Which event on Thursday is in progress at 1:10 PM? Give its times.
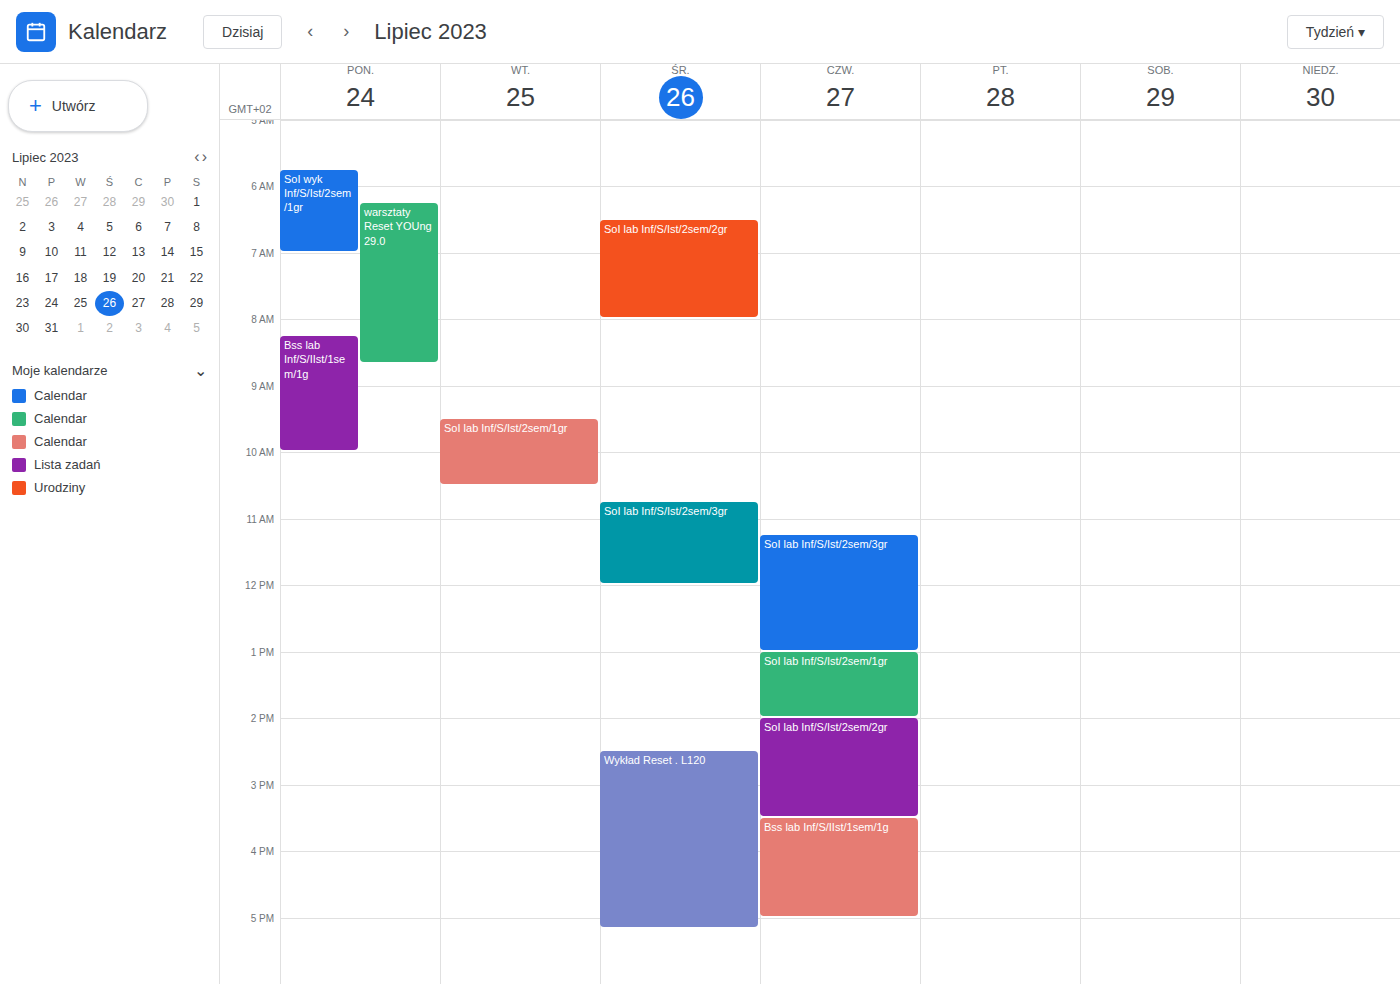
"SoI lab Inf/S/Ist/2sem/1gr", 1:00 PM to 2:00 PM